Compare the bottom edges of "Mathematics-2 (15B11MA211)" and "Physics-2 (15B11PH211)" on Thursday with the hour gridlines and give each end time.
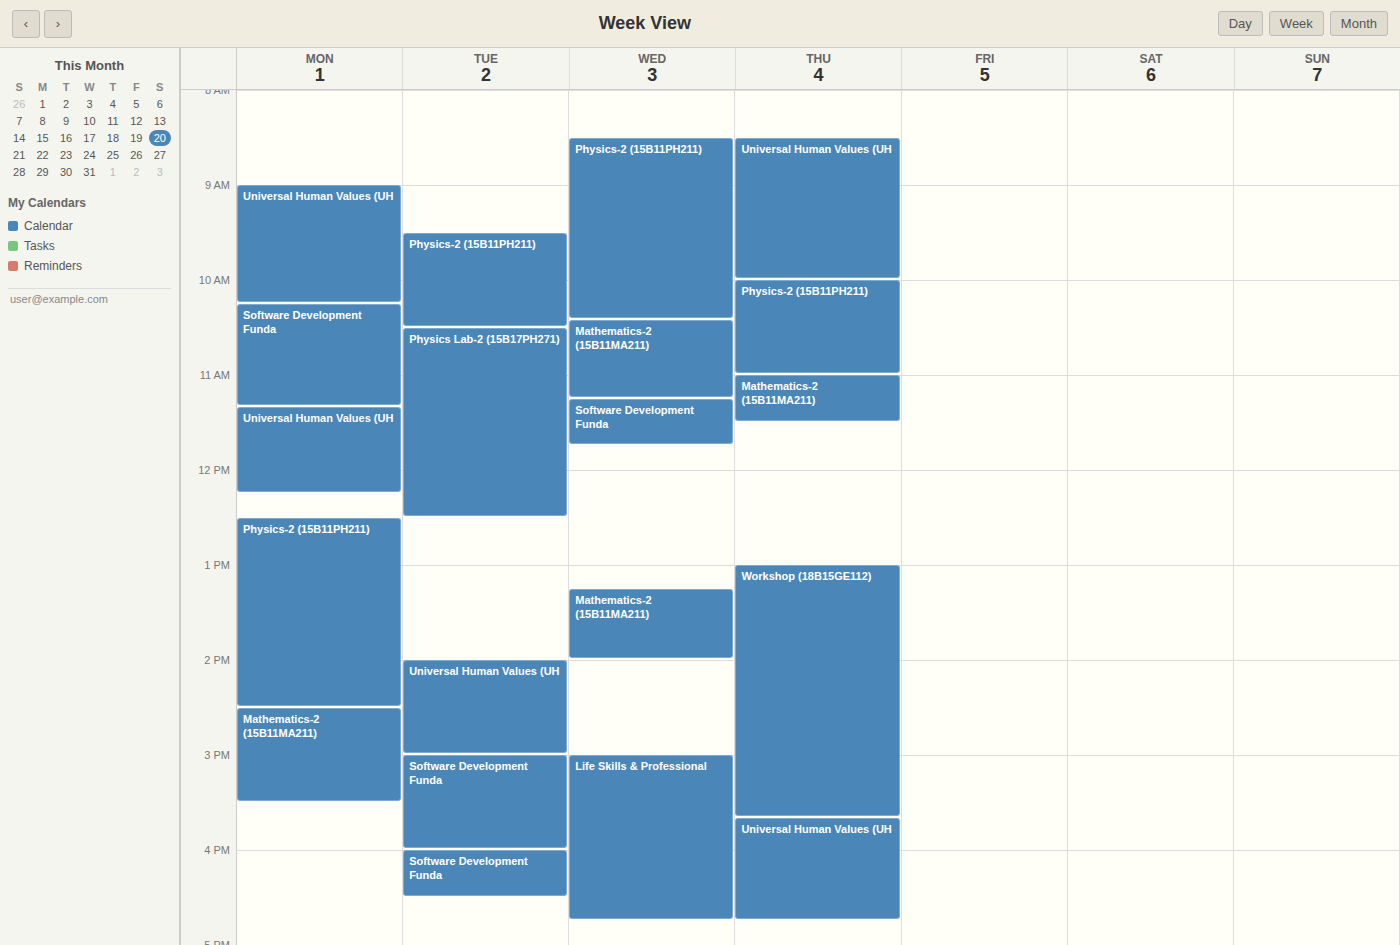
"Mathematics-2 (15B11MA211)": 11:30 AM, halfway between the 11 AM and 12 PM lines. "Physics-2 (15B11PH211)": 11:00 AM, exactly on the 11 AM line.